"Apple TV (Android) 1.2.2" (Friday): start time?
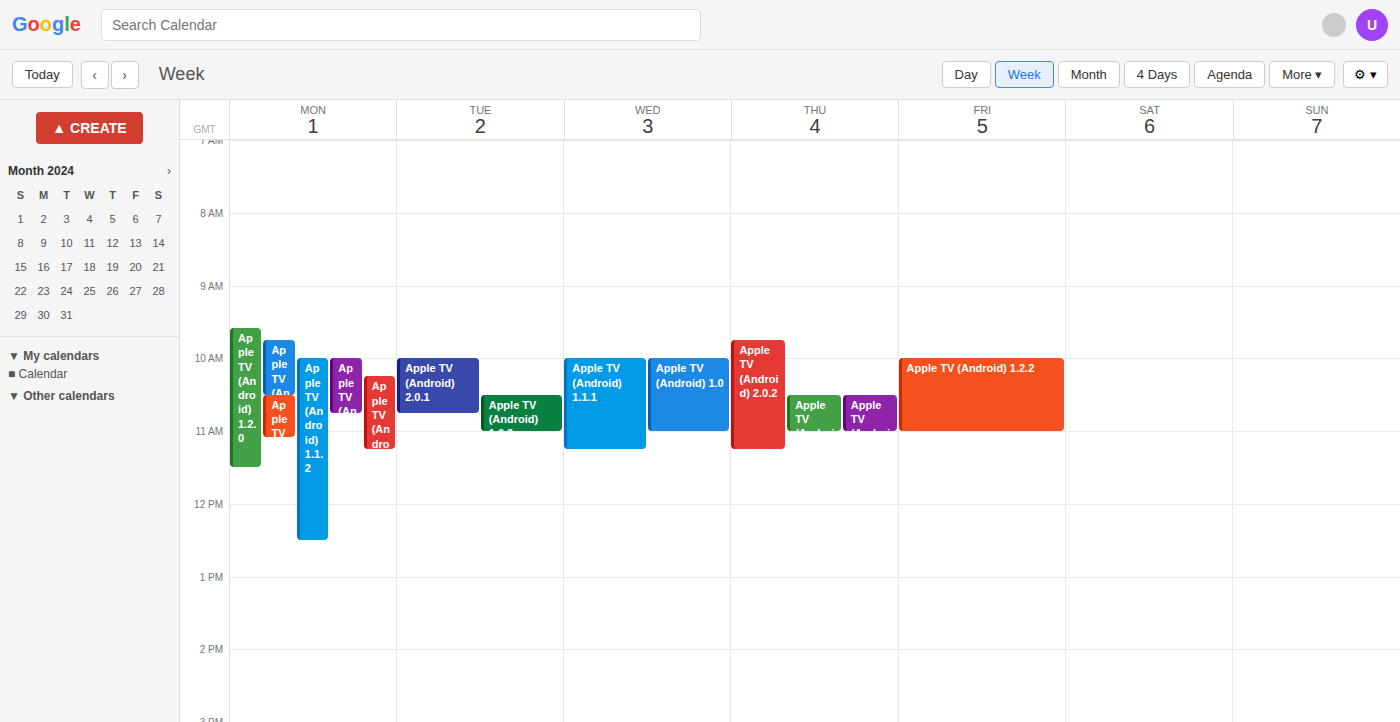
10:00 AM